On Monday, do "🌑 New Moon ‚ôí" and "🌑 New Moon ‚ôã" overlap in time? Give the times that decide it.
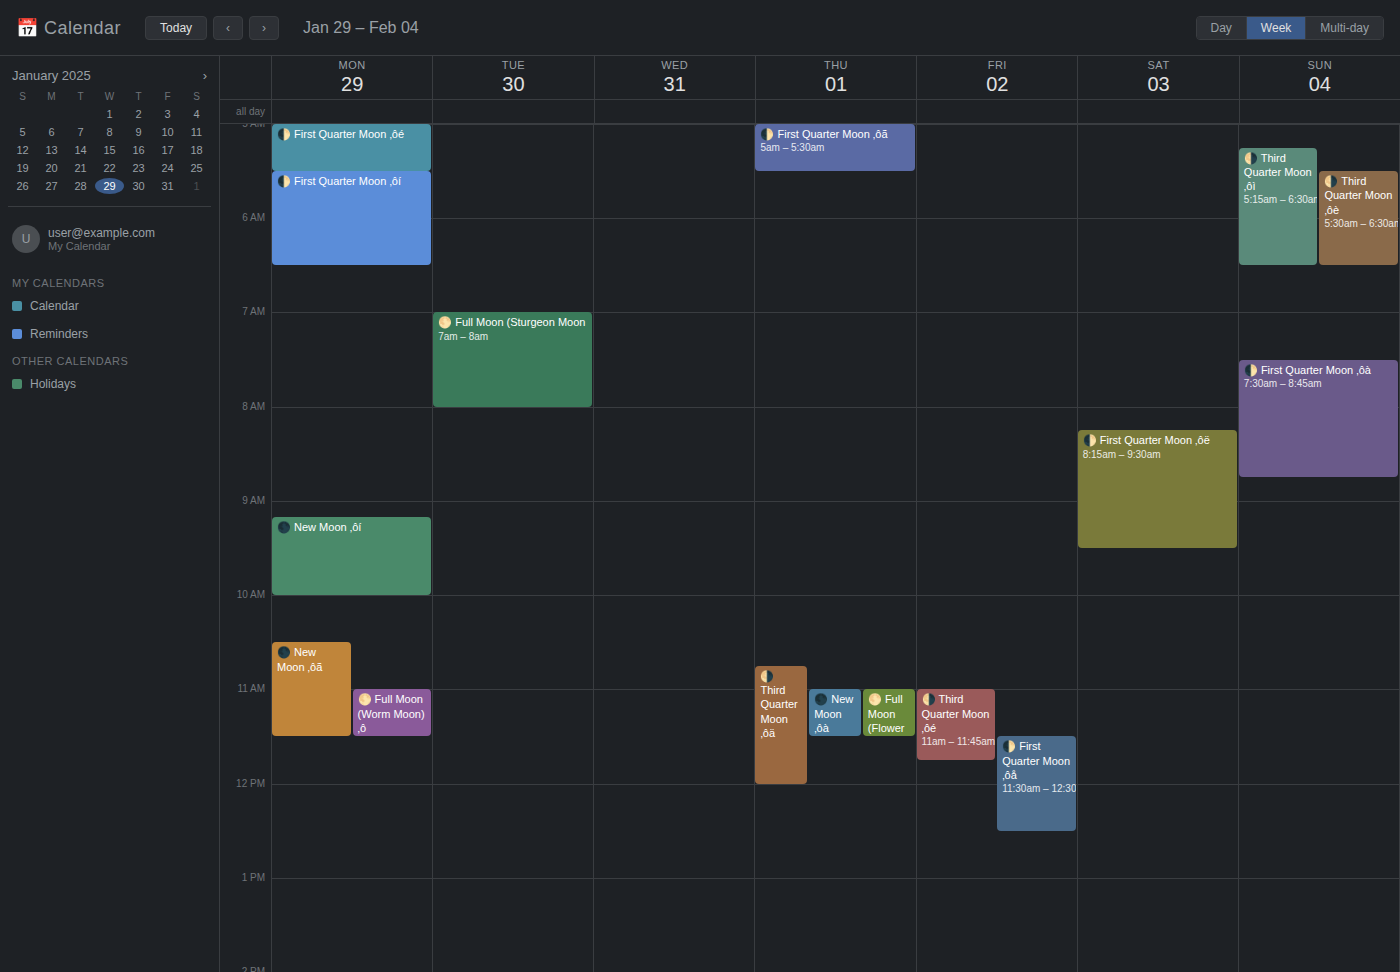
"🌑 New Moon ‚ôí" ends at 10:00 AM and "🌑 New Moon ‚ôã" starts at 10:30 AM -- no overlap.